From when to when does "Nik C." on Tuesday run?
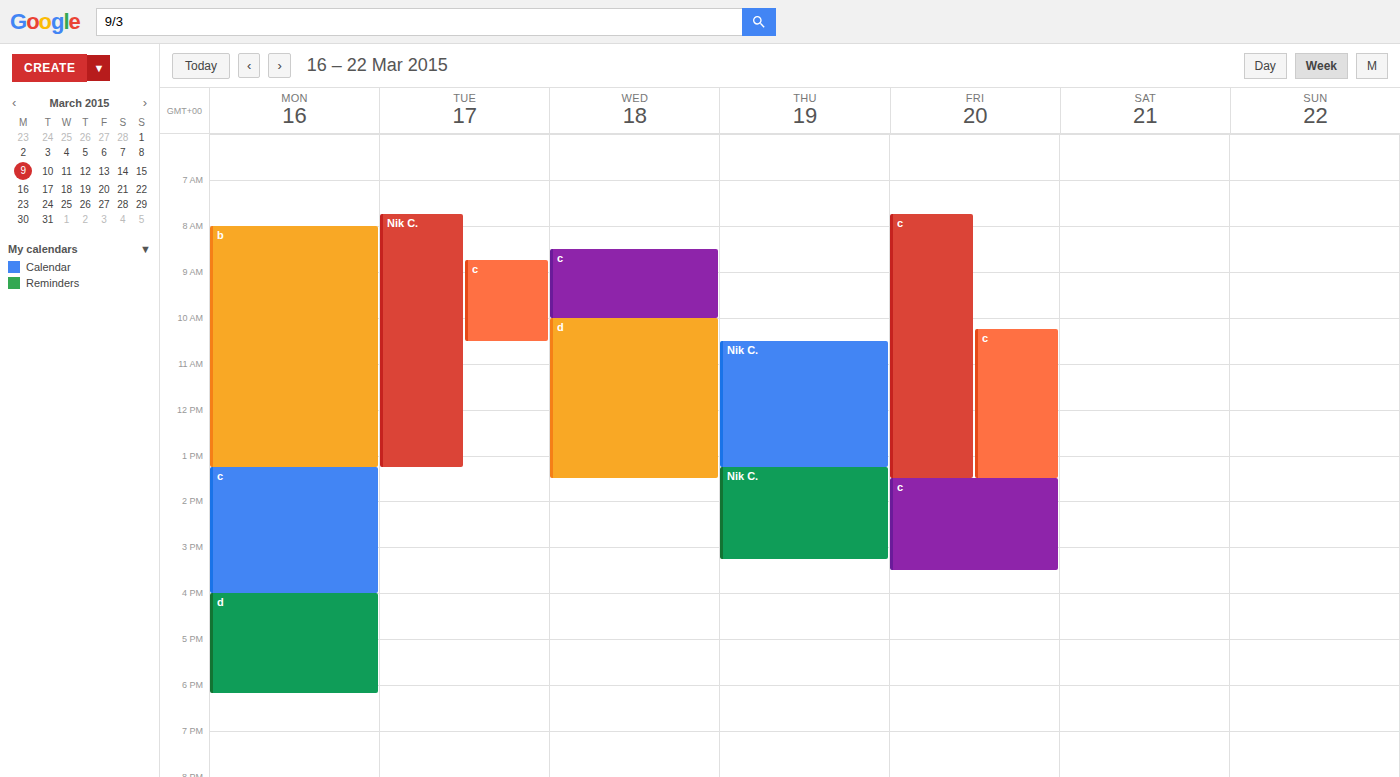
07:45 to 13:15